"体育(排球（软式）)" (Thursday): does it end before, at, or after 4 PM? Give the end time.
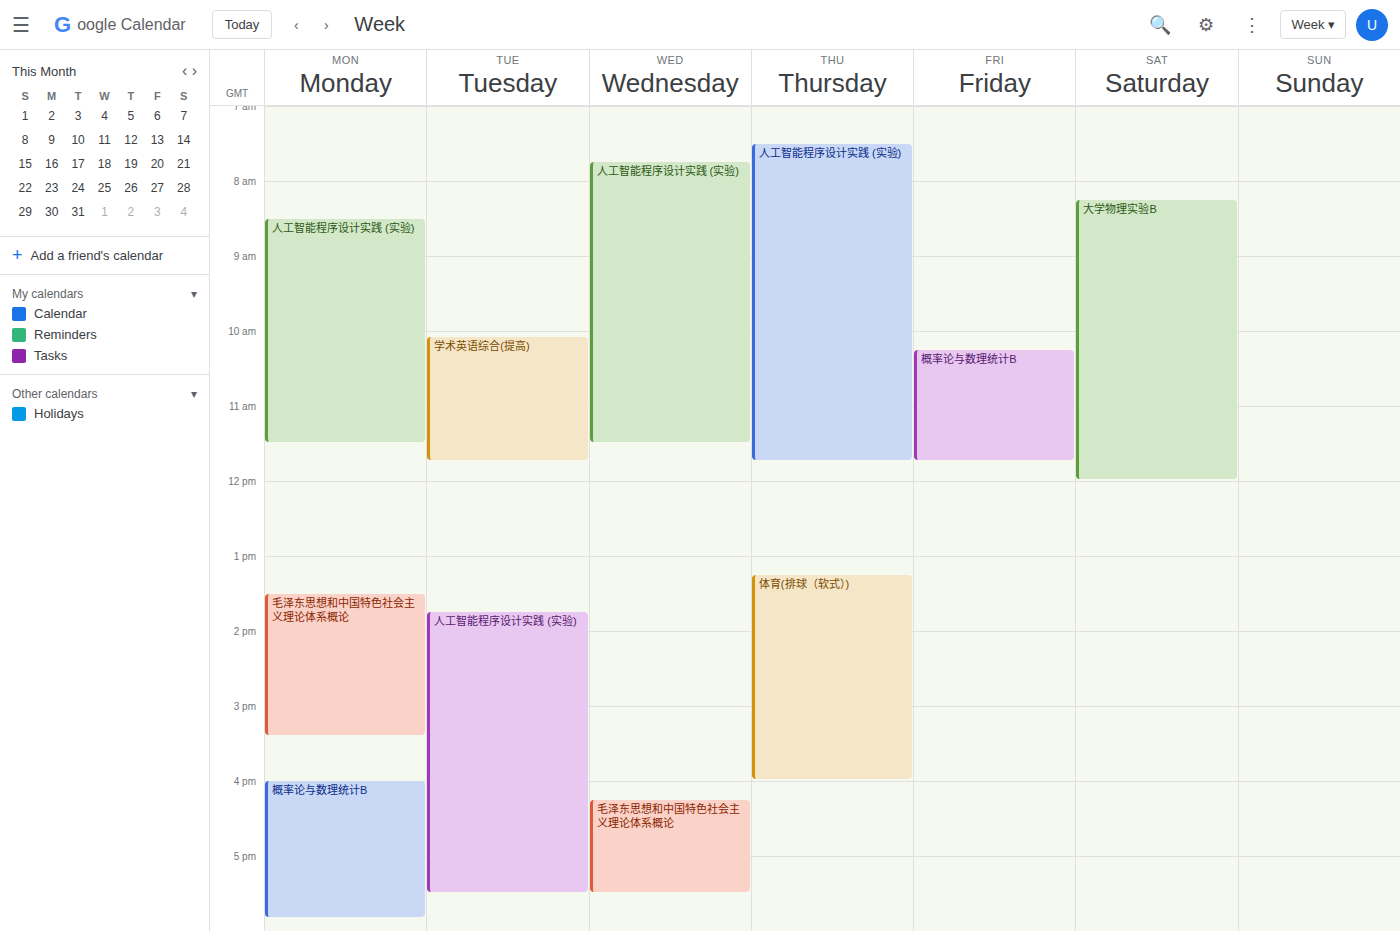
4:00 PM -- exactly at 4 PM, on the 4 PM line.